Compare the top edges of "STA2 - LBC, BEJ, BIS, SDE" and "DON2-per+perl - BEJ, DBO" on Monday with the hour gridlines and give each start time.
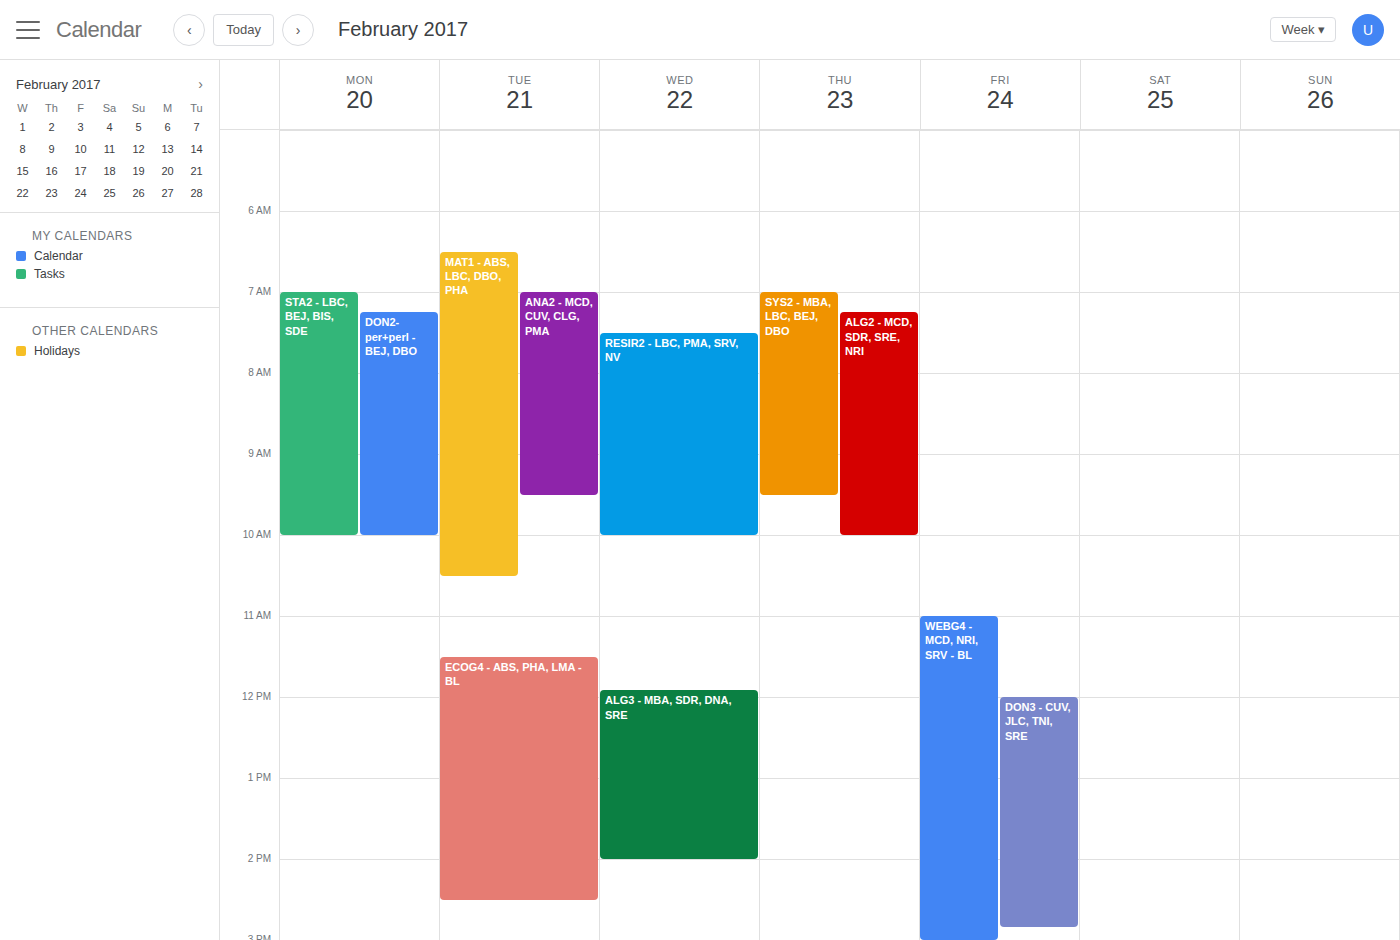
"STA2 - LBC, BEJ, BIS, SDE": 7:00 AM, exactly on the 7 AM line. "DON2-per+perl - BEJ, DBO": 7:15 AM, neither: a quarter of the way from the 7 AM line to the 8 AM line.